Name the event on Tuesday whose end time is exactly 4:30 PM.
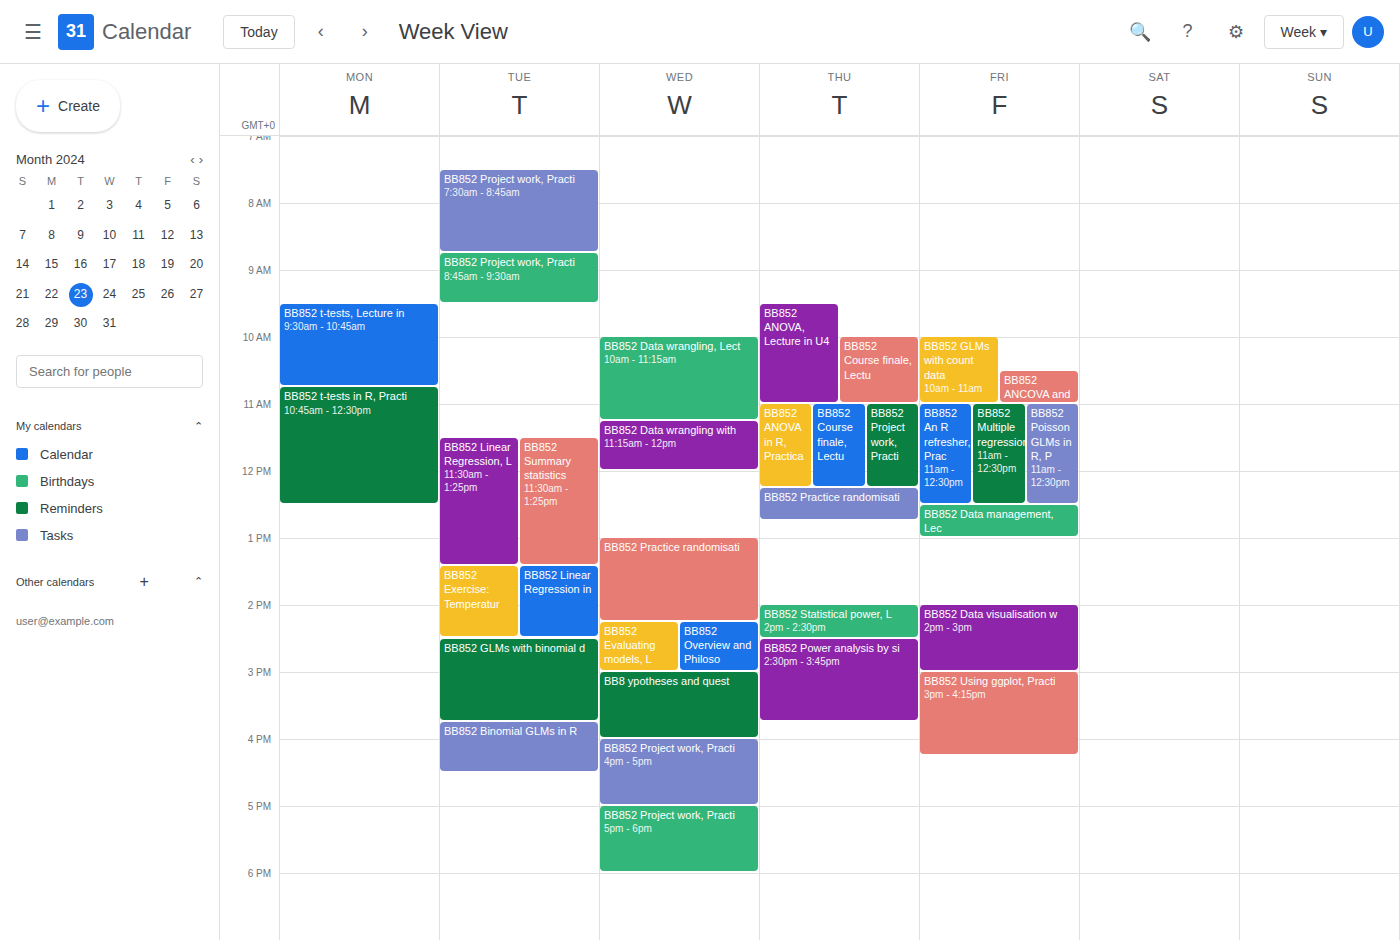
"BB852 Binomial GLMs in R"